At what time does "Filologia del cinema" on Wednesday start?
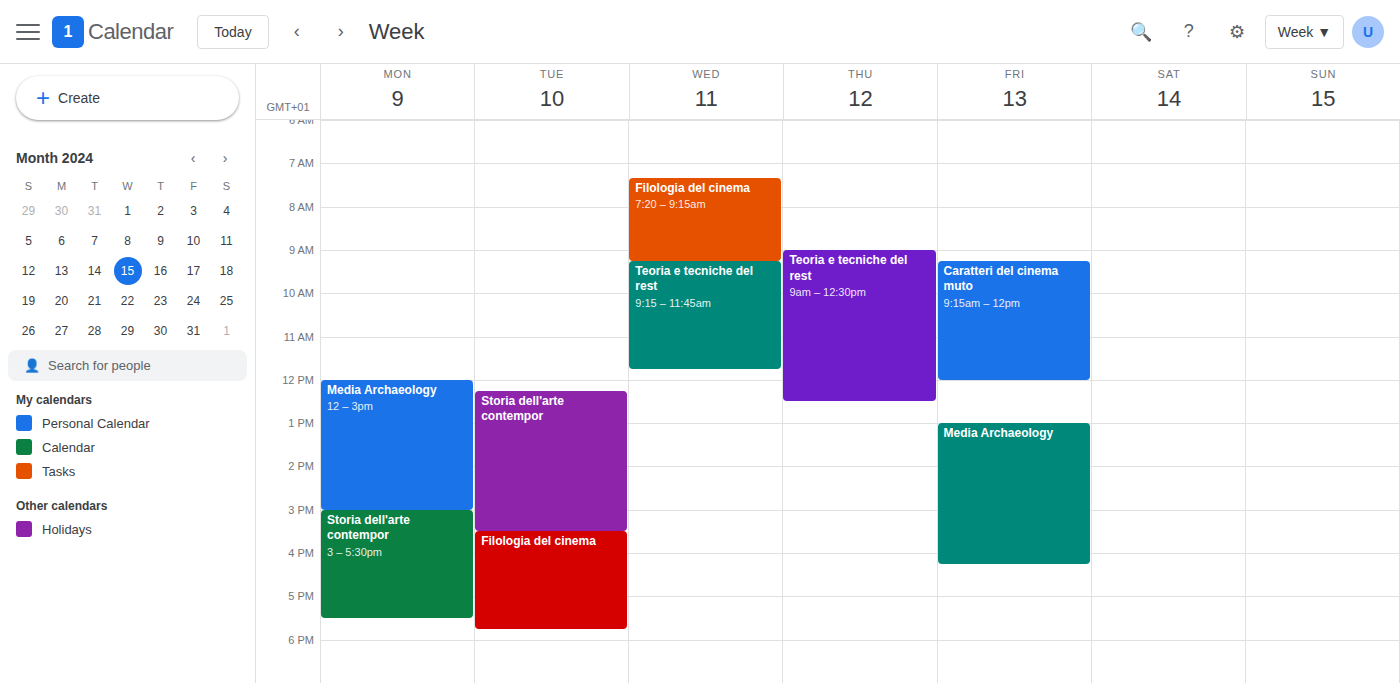
7:20 AM